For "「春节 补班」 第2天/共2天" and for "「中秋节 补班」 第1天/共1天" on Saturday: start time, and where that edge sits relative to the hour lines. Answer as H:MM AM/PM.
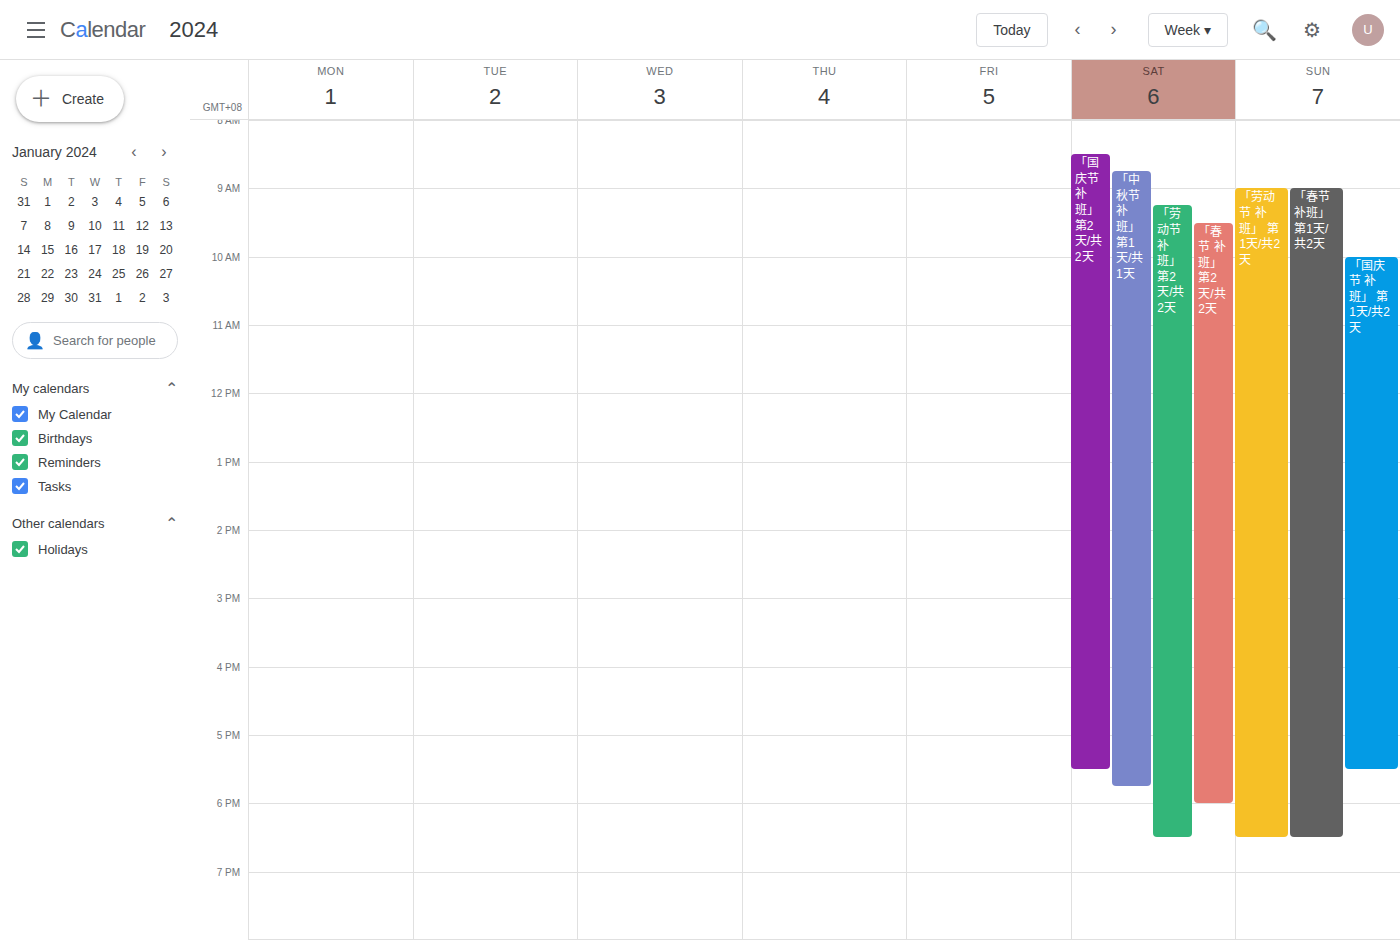
"「春节 补班」 第2天/共2天": 9:30 AM, halfway between the 9 AM and 10 AM lines. "「中秋节 补班」 第1天/共1天": 8:45 AM, neither: three quarters of the way from the 8 AM line to the 9 AM line.